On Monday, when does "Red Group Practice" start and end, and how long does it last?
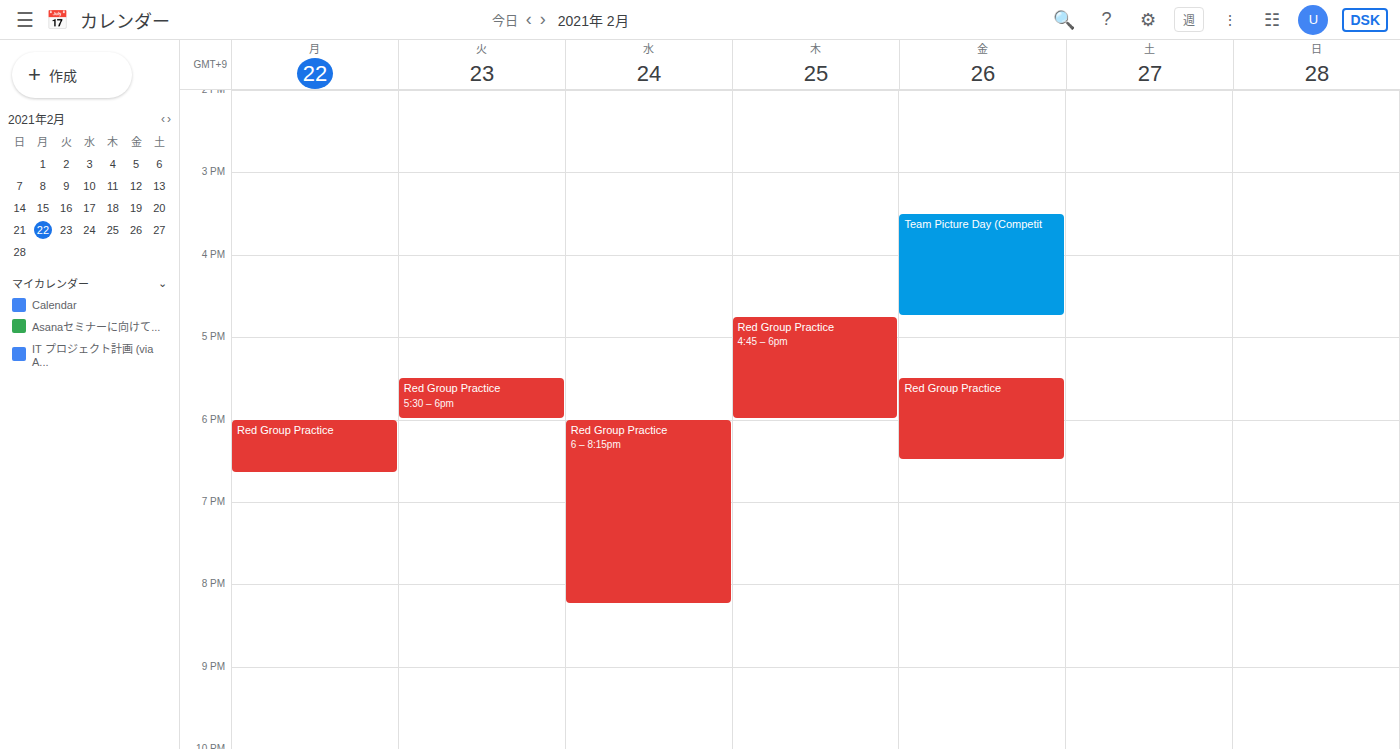
6:00 PM to 6:40 PM, 40 minutes